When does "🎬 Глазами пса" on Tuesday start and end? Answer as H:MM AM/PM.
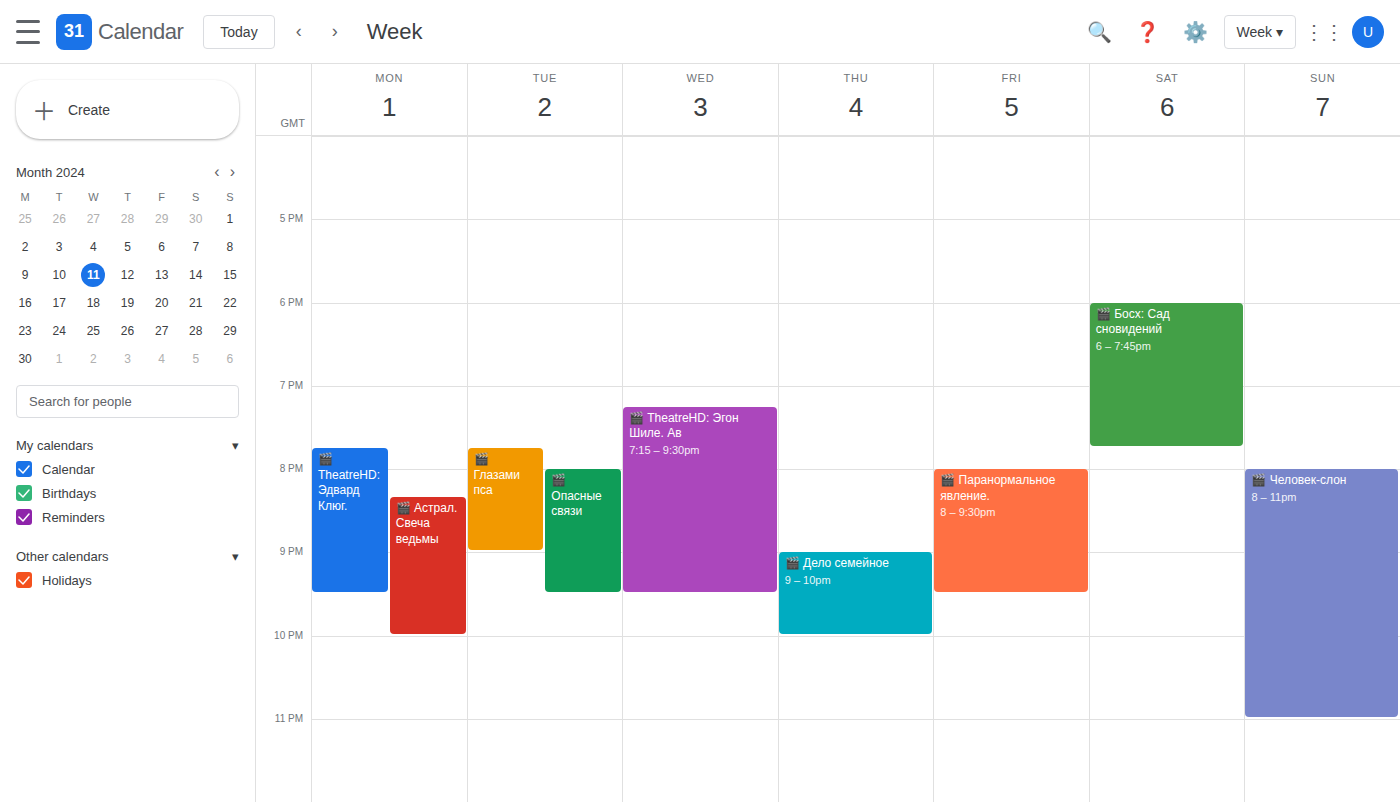
7:45 PM to 9:00 PM